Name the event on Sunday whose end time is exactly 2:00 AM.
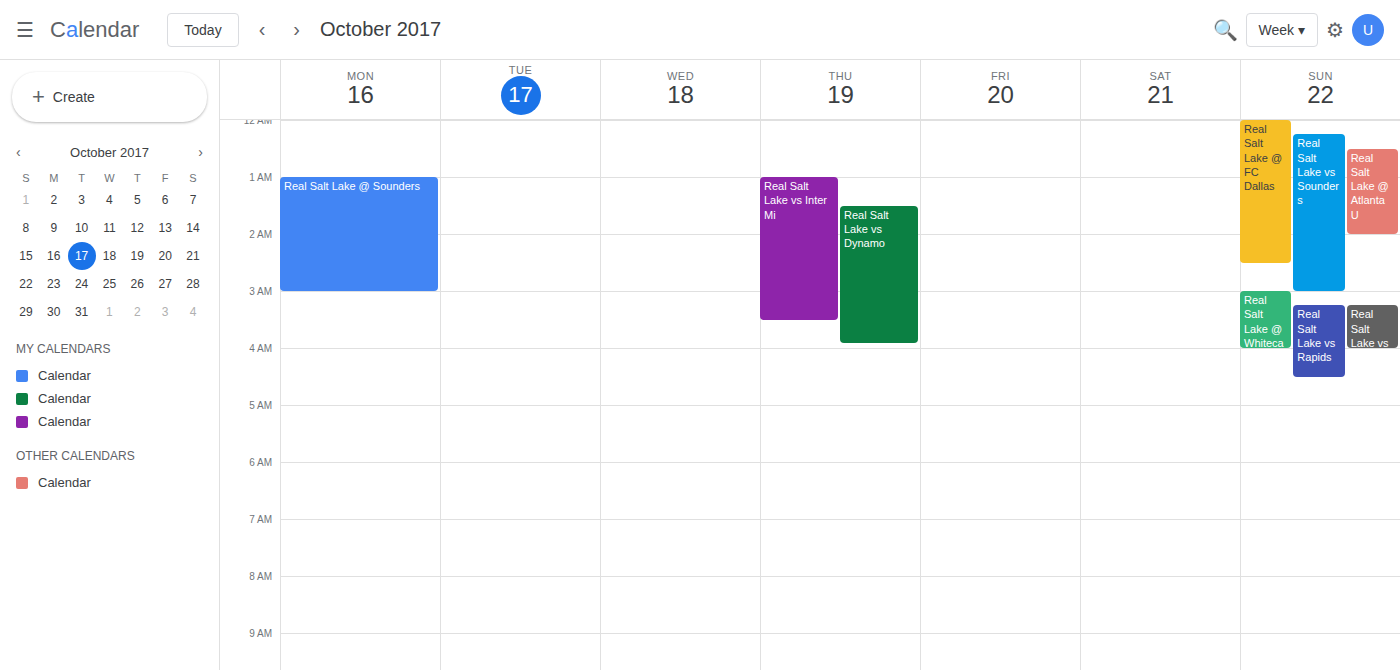
"Real Salt Lake @ Atlanta U"